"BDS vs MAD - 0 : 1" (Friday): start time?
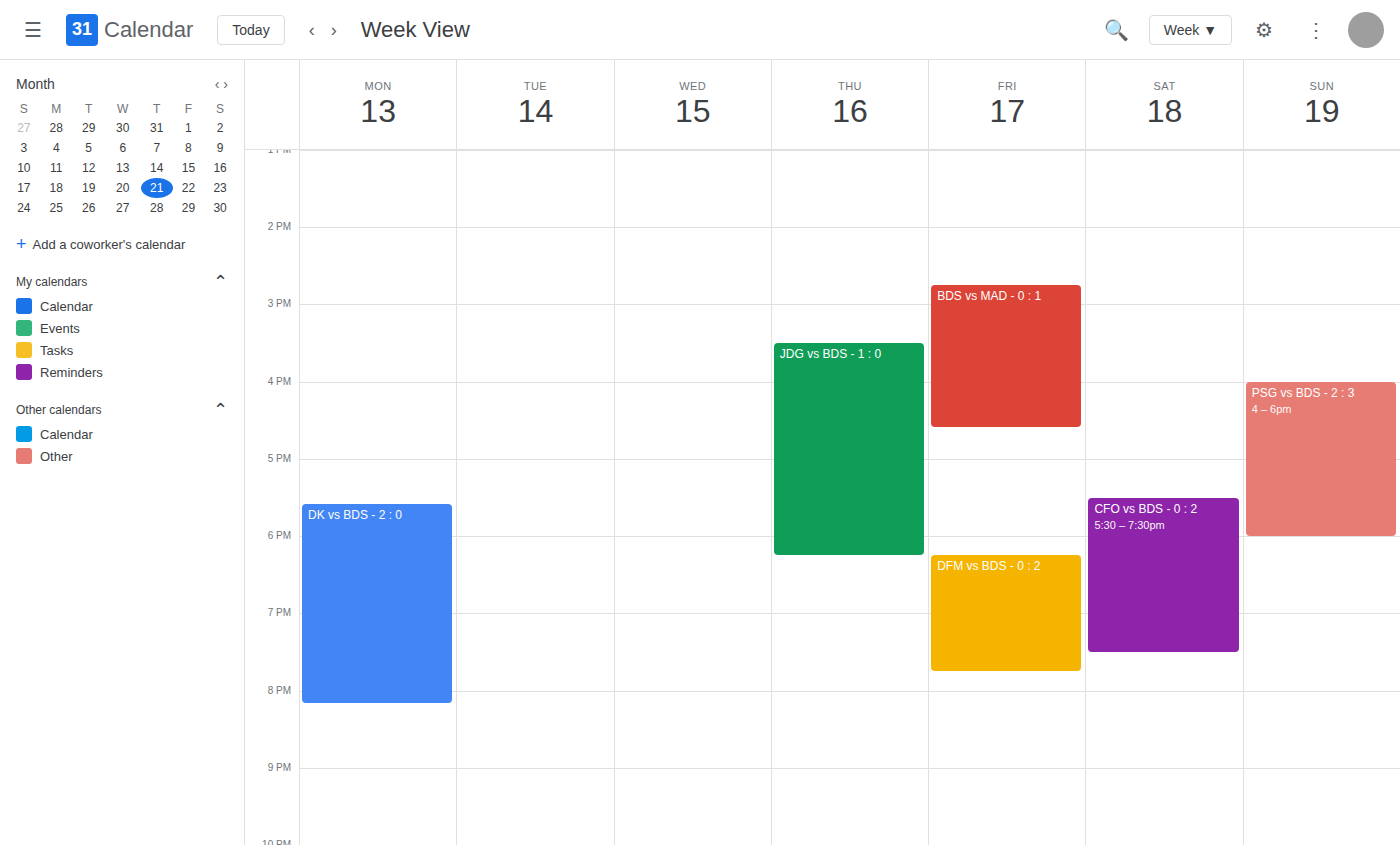
14:45